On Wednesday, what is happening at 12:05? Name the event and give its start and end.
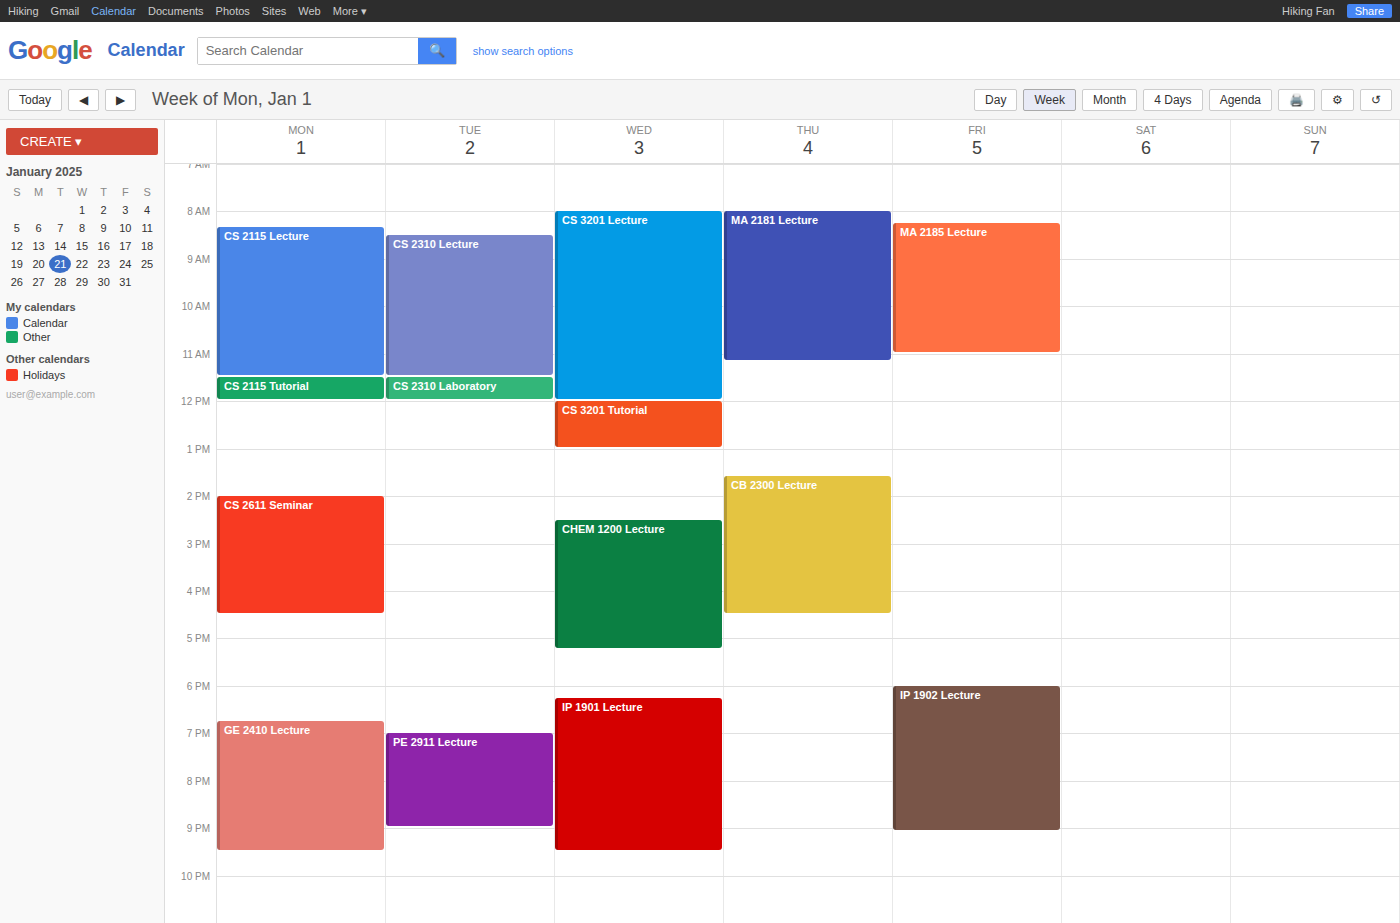
"CS 3201 Tutorial", 12:00 to 13:00